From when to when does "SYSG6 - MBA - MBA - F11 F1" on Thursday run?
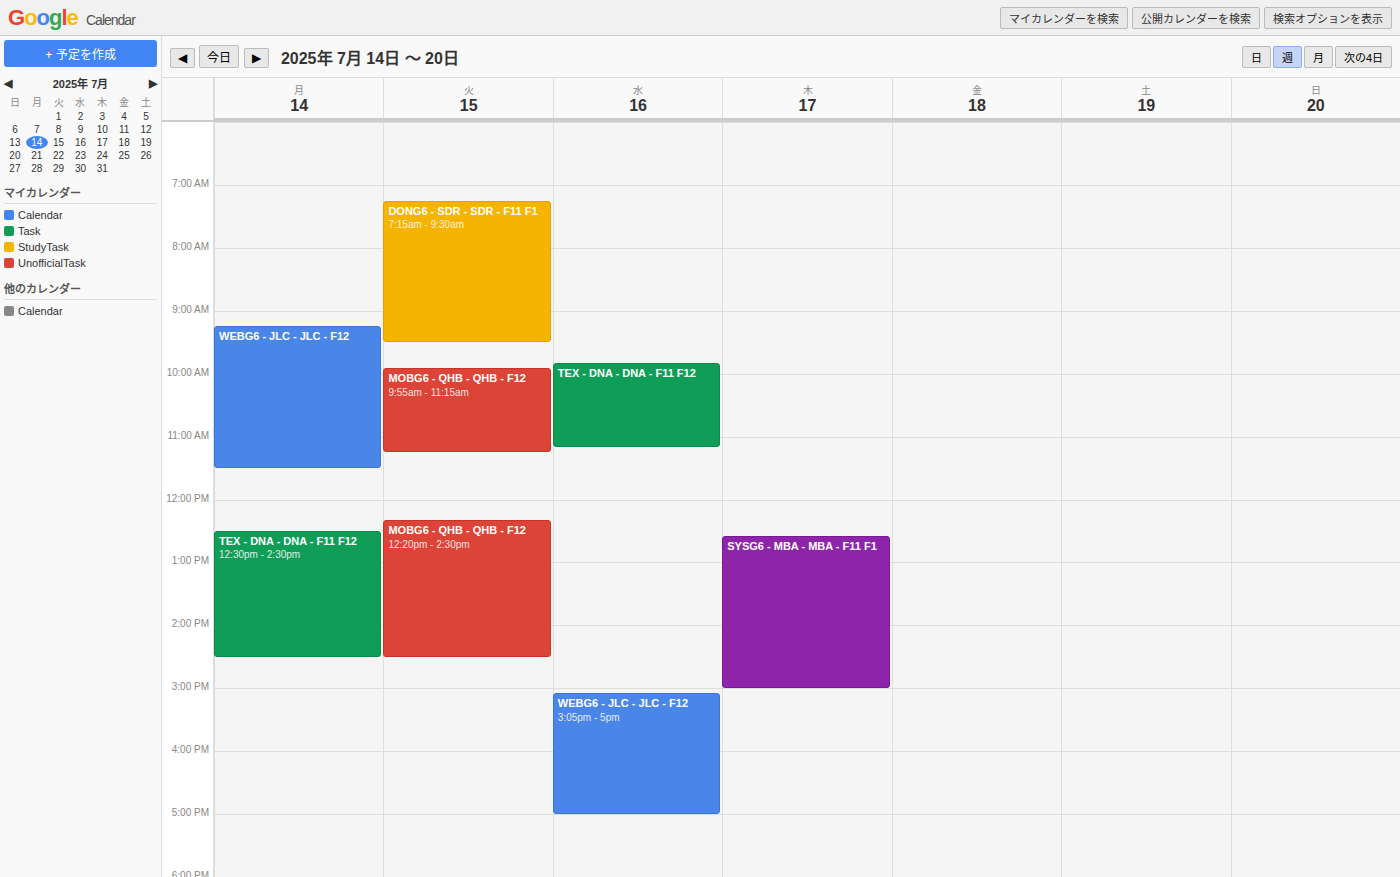
12:35 PM to 3:00 PM